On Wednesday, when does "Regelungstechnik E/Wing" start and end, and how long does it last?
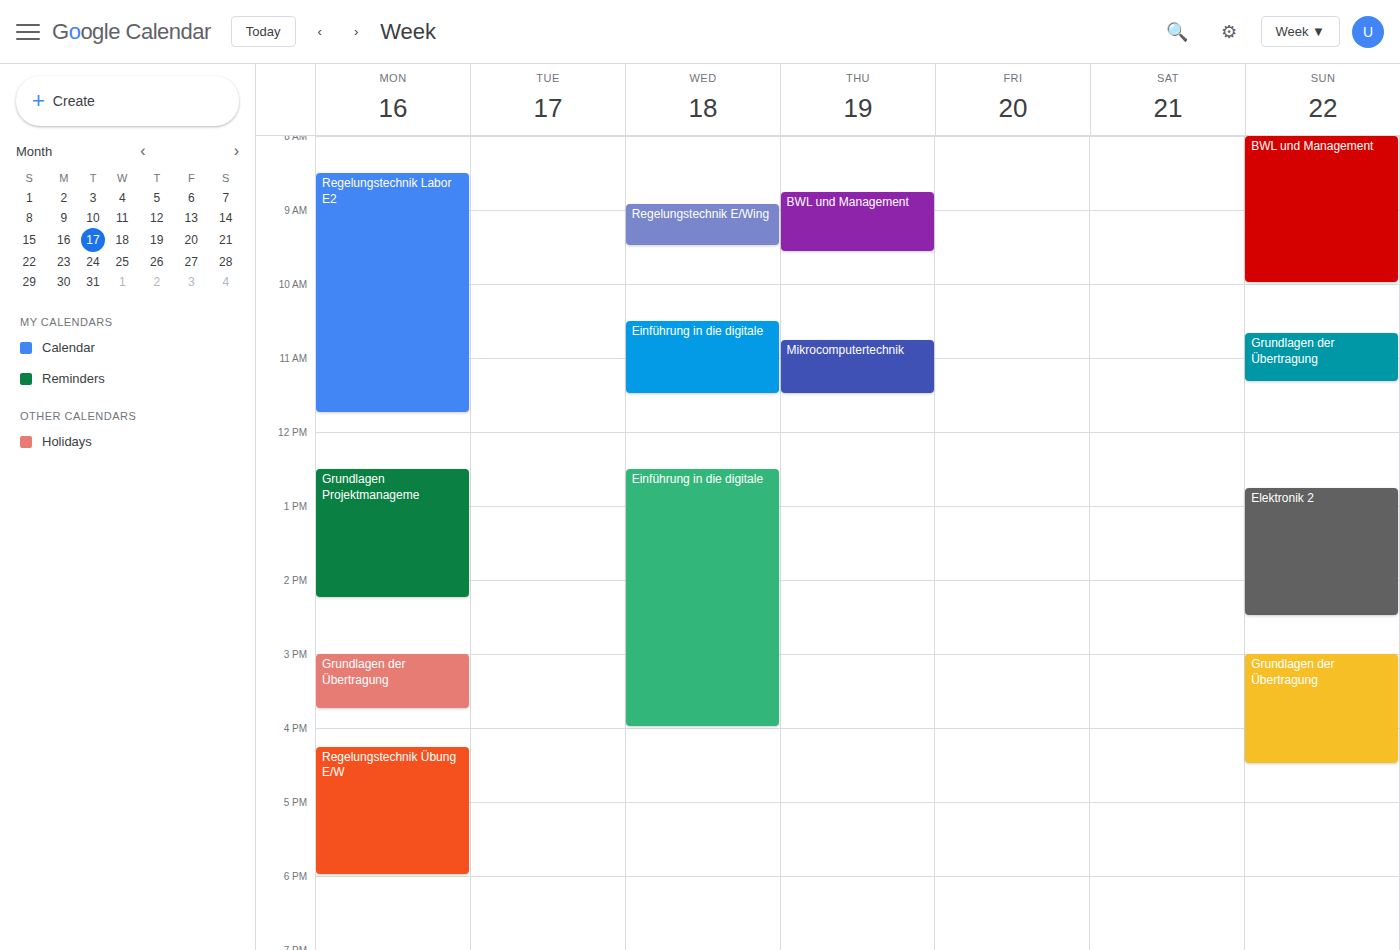
8:55 AM to 9:30 AM, 35 minutes